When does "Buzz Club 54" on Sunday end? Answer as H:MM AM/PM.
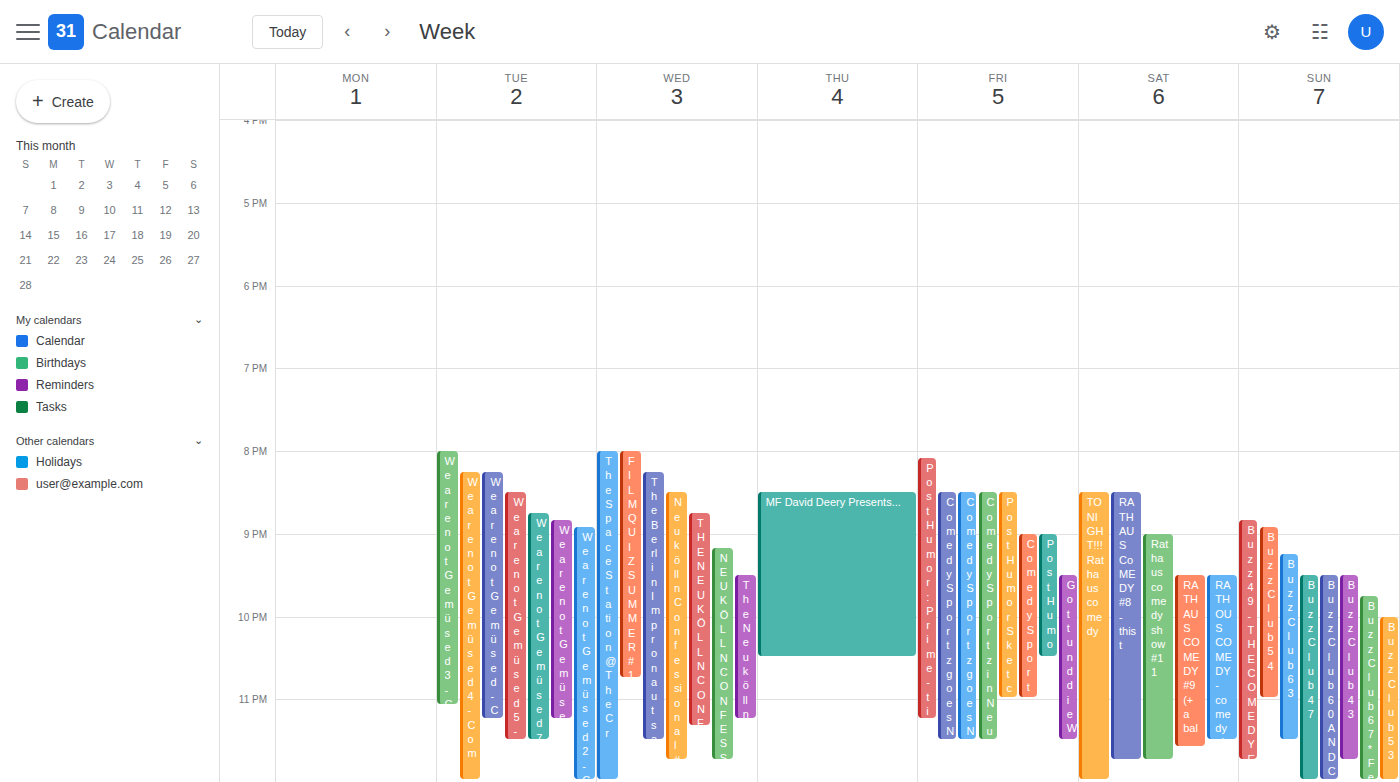
11:00 PM